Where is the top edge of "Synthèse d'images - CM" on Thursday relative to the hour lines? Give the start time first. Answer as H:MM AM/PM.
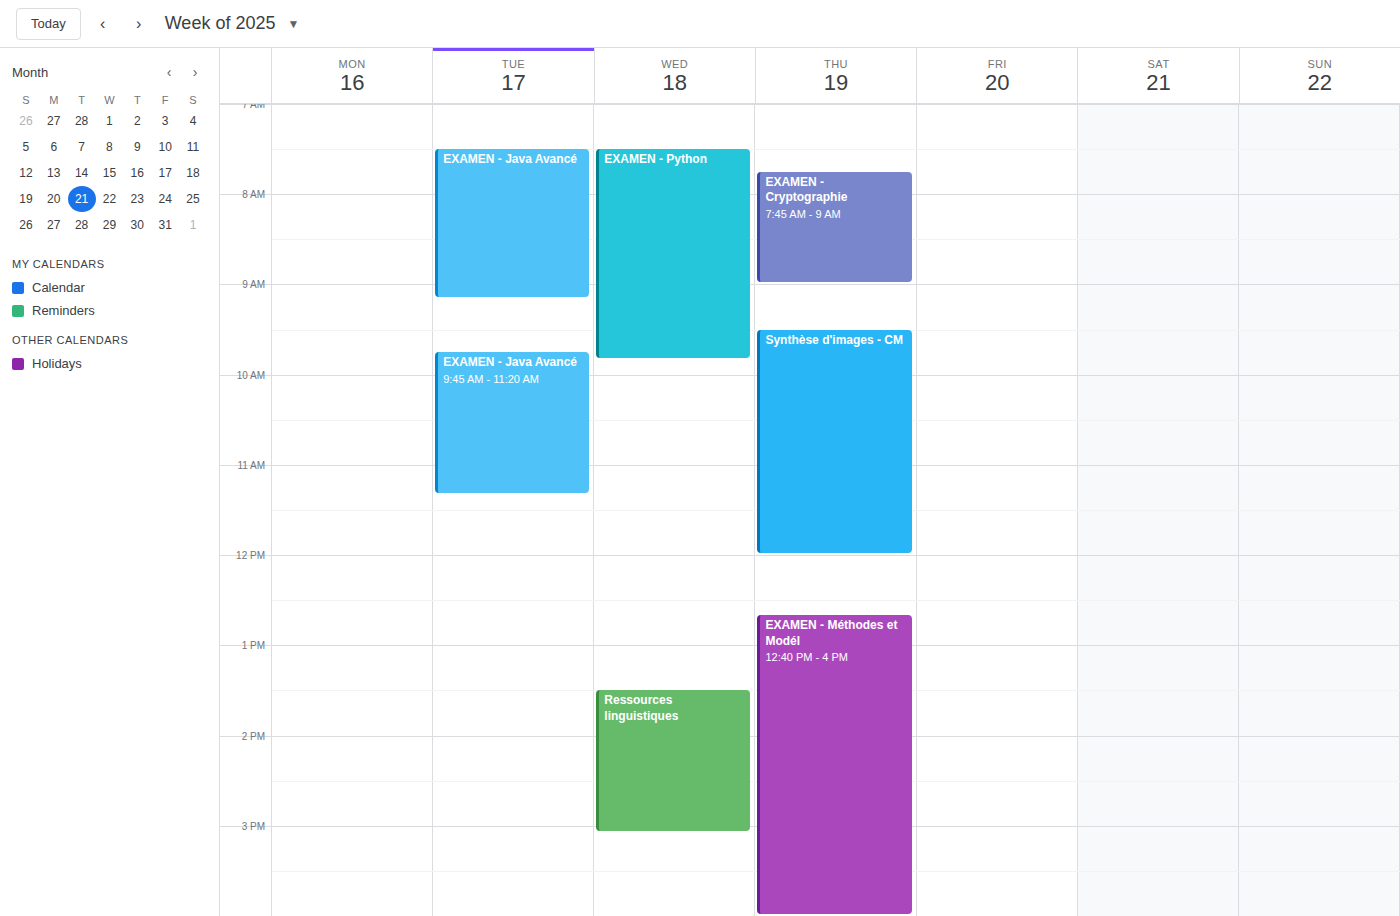
9:30 AM -- halfway between the 9 AM and 10 AM lines.